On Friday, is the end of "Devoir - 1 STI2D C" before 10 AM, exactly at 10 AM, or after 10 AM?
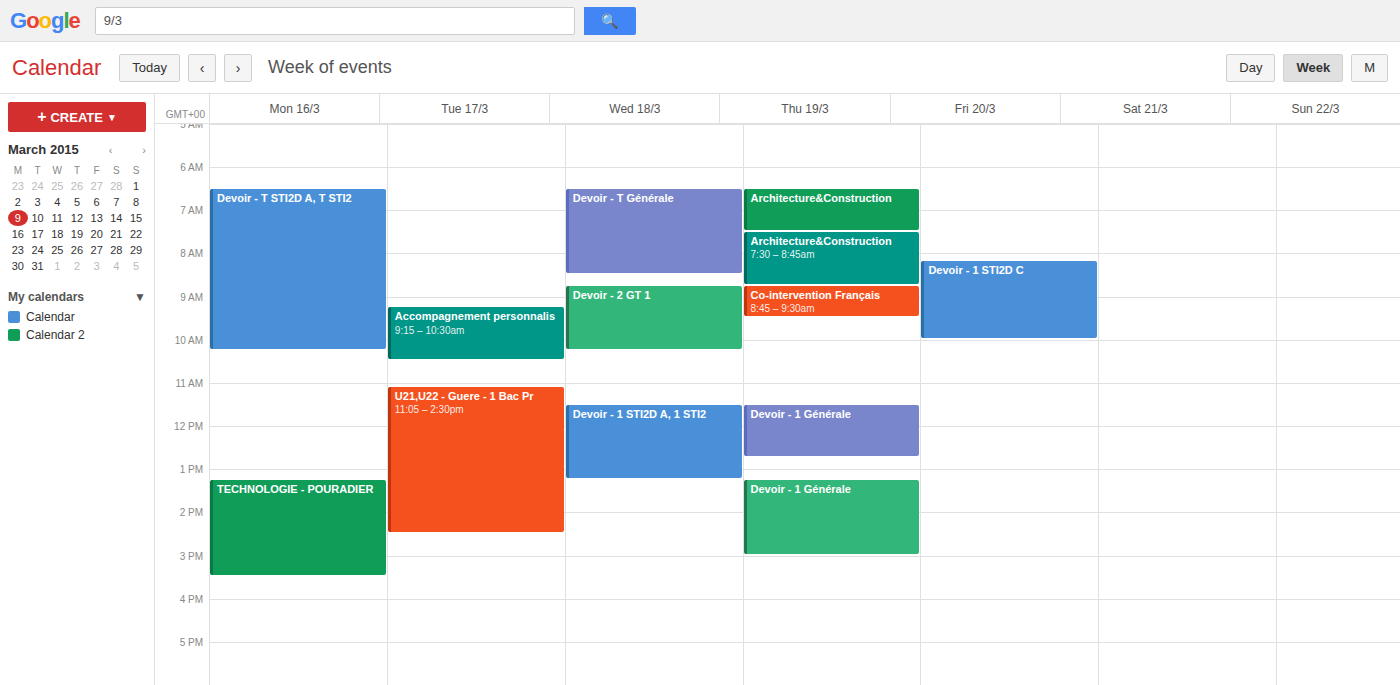
10:00 AM -- exactly at 10 AM, on the 10 AM line.